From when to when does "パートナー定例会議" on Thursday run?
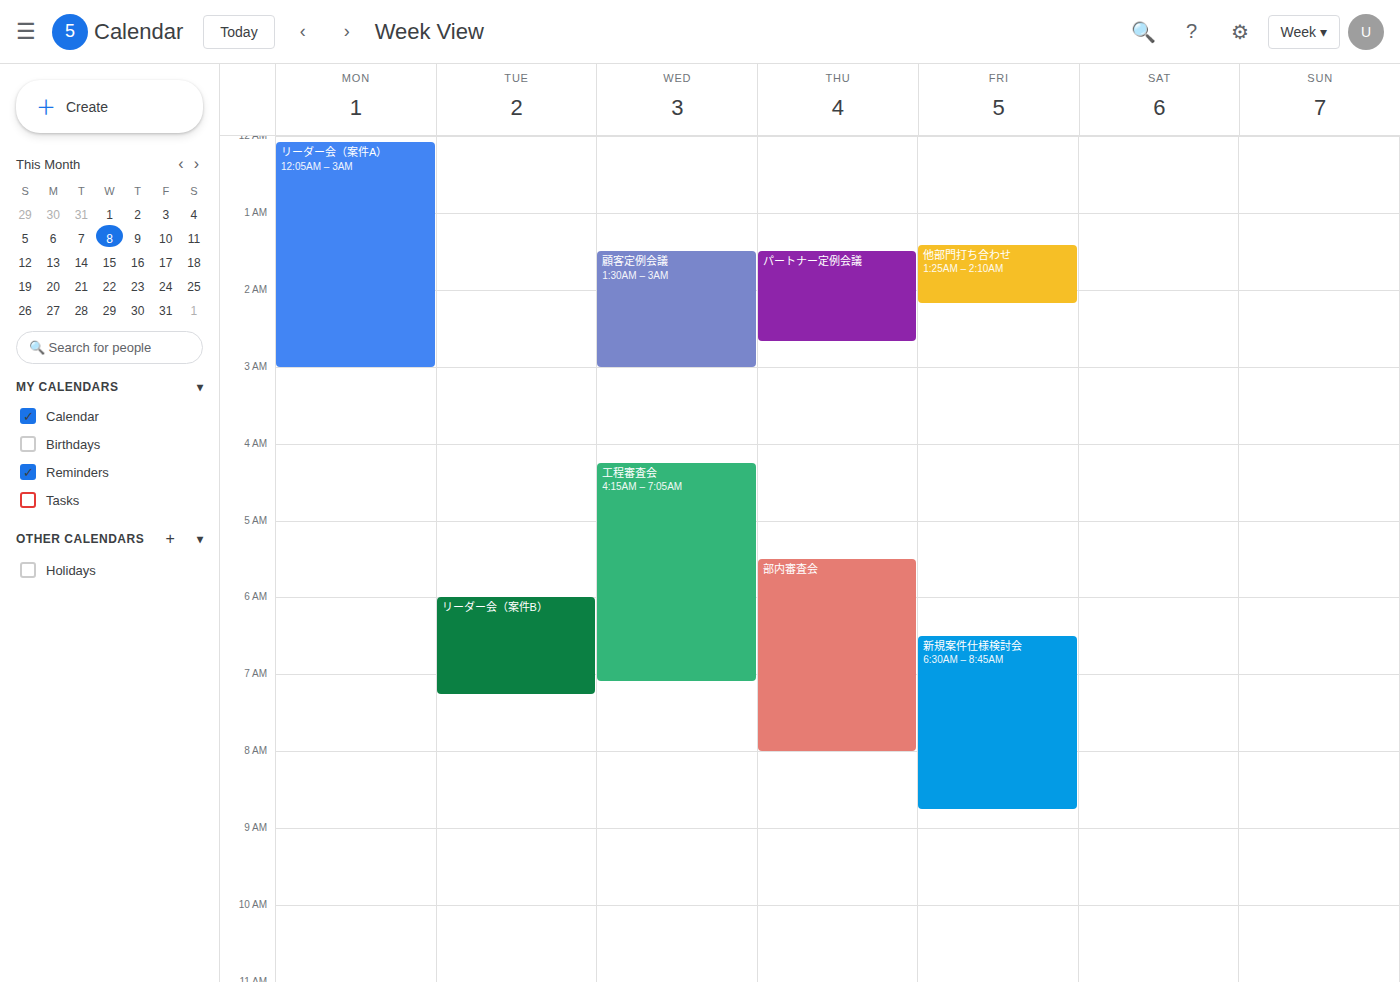
01:30 to 02:40